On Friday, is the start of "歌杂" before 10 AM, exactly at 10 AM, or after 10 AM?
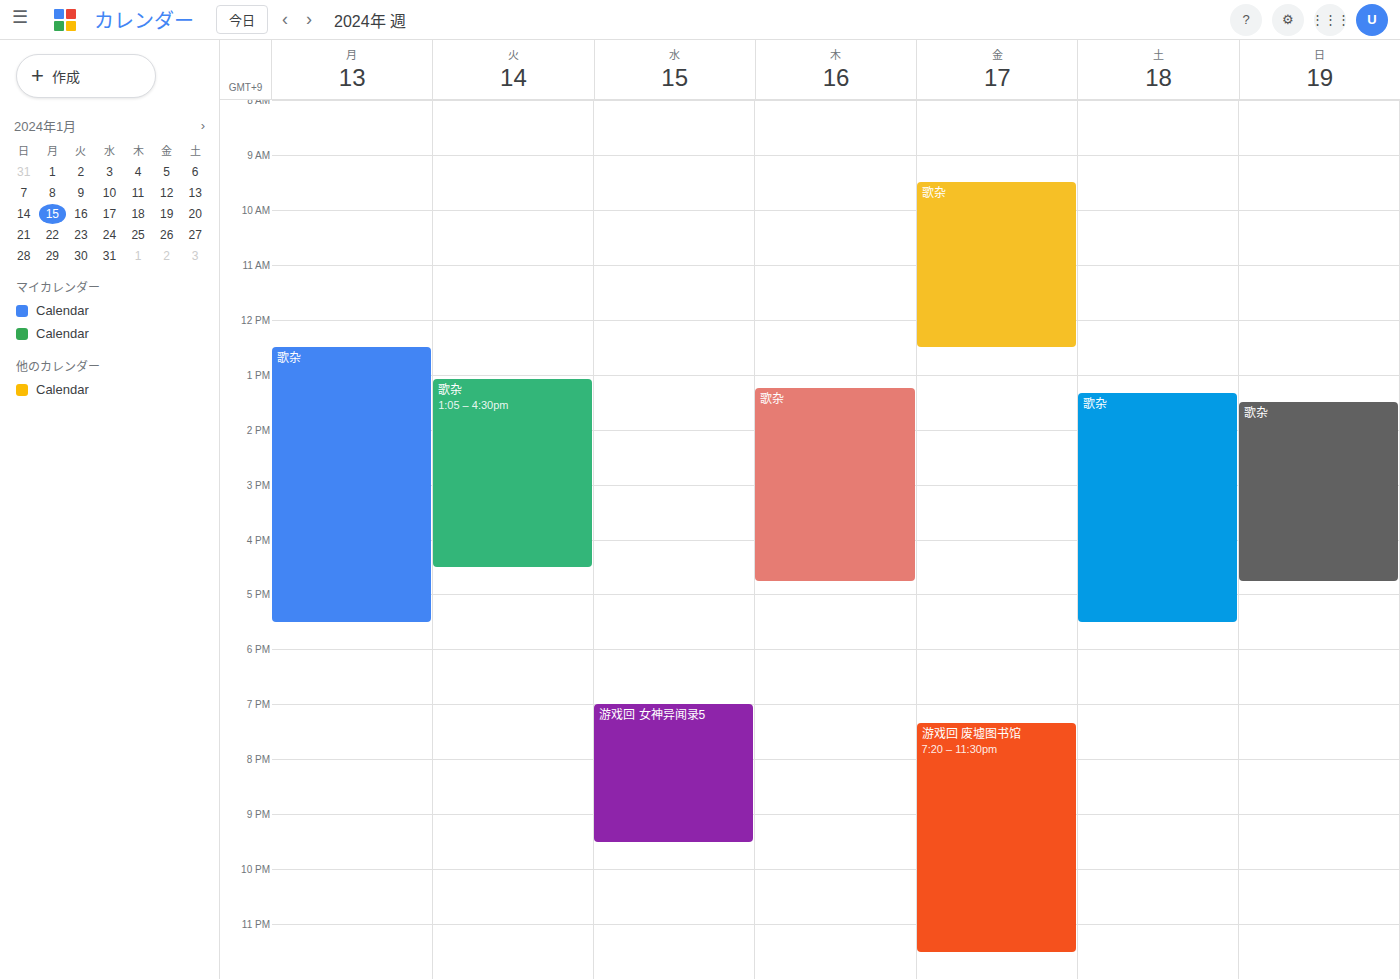
9:30 AM -- before 10 AM, 30 minutes above the 10 AM line.